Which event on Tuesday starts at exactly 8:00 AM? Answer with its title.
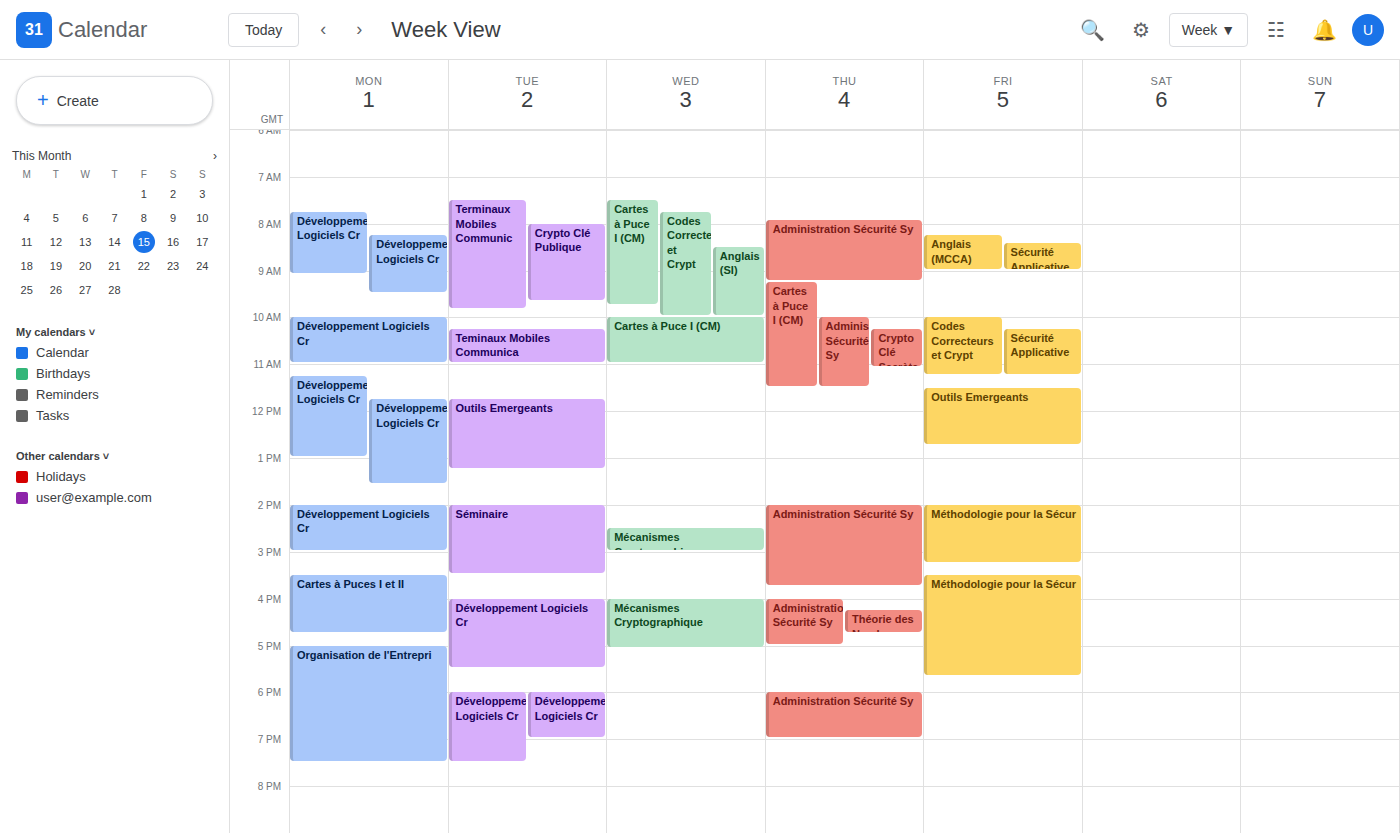
"Crypto Clé Publique"